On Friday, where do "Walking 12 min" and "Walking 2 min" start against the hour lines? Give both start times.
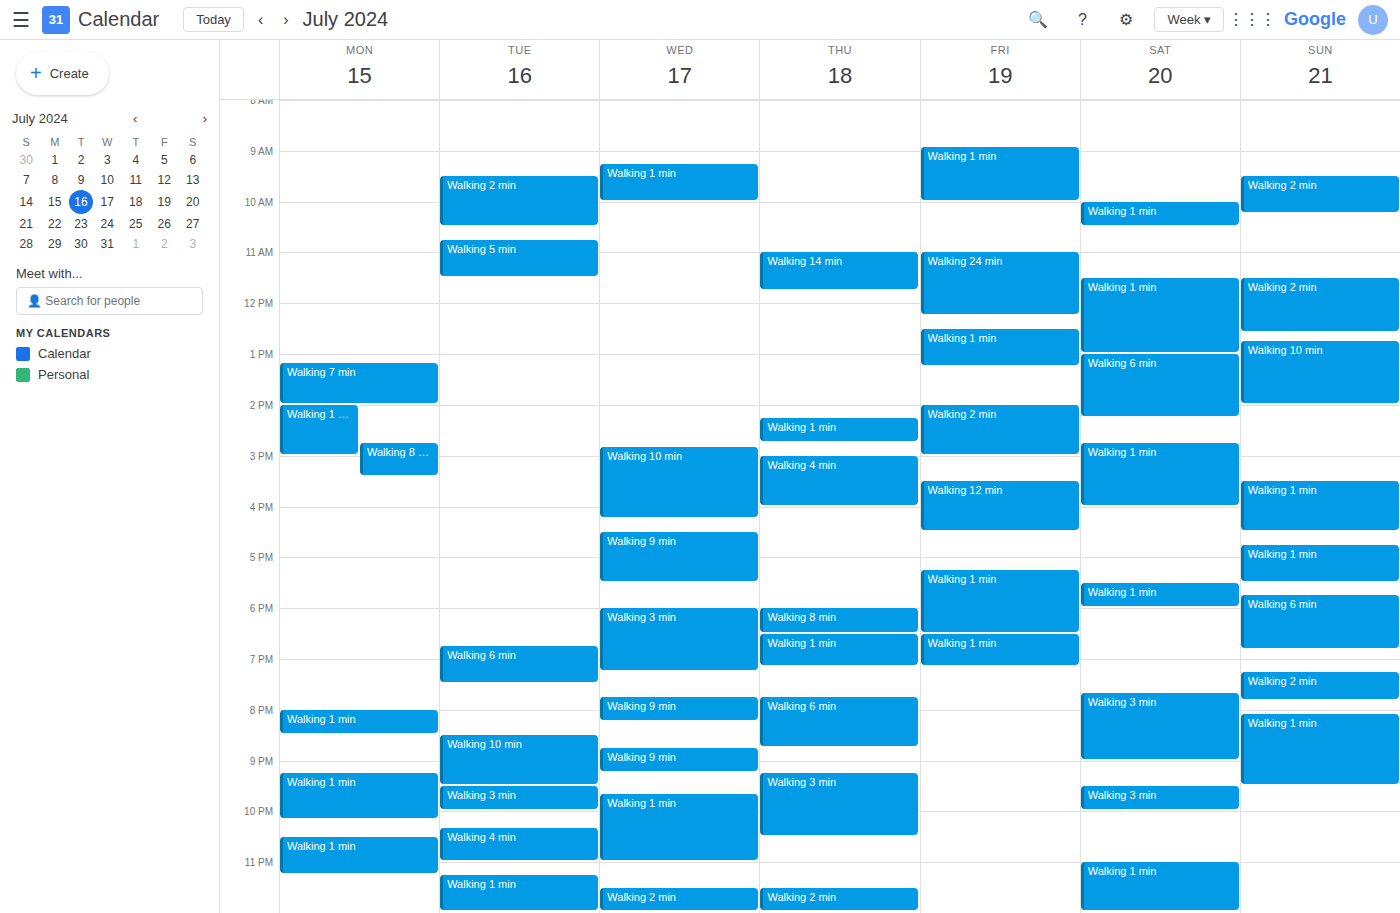
"Walking 12 min": 15:30, halfway between the 15:00 and 16:00 lines. "Walking 2 min": 14:00, exactly on the 14:00 line.